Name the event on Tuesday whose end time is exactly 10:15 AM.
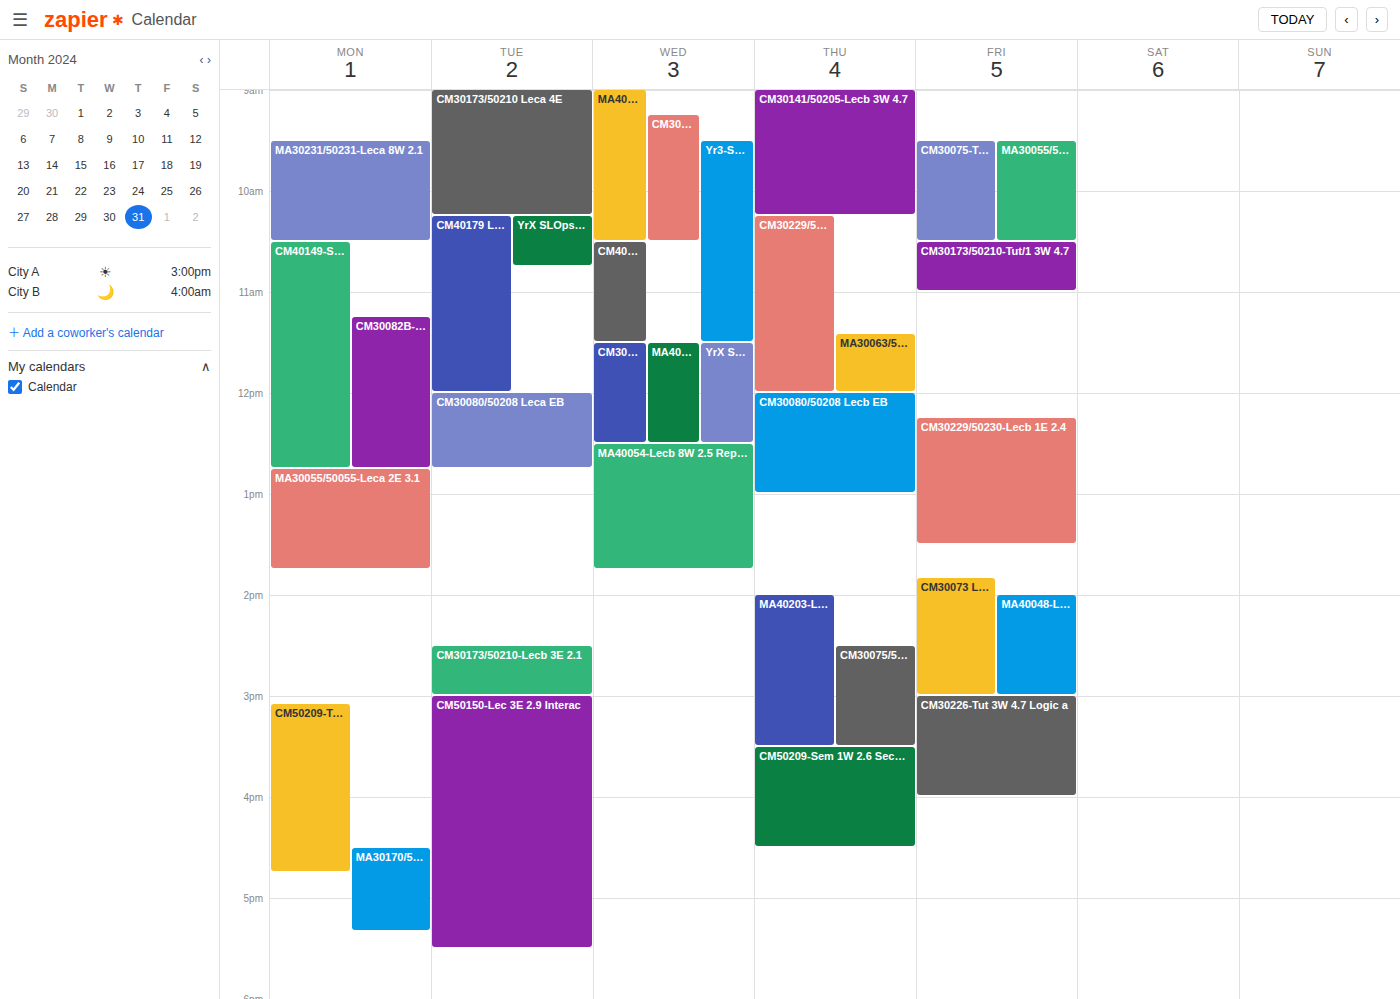
"CM30173/50210 Leca 4E"